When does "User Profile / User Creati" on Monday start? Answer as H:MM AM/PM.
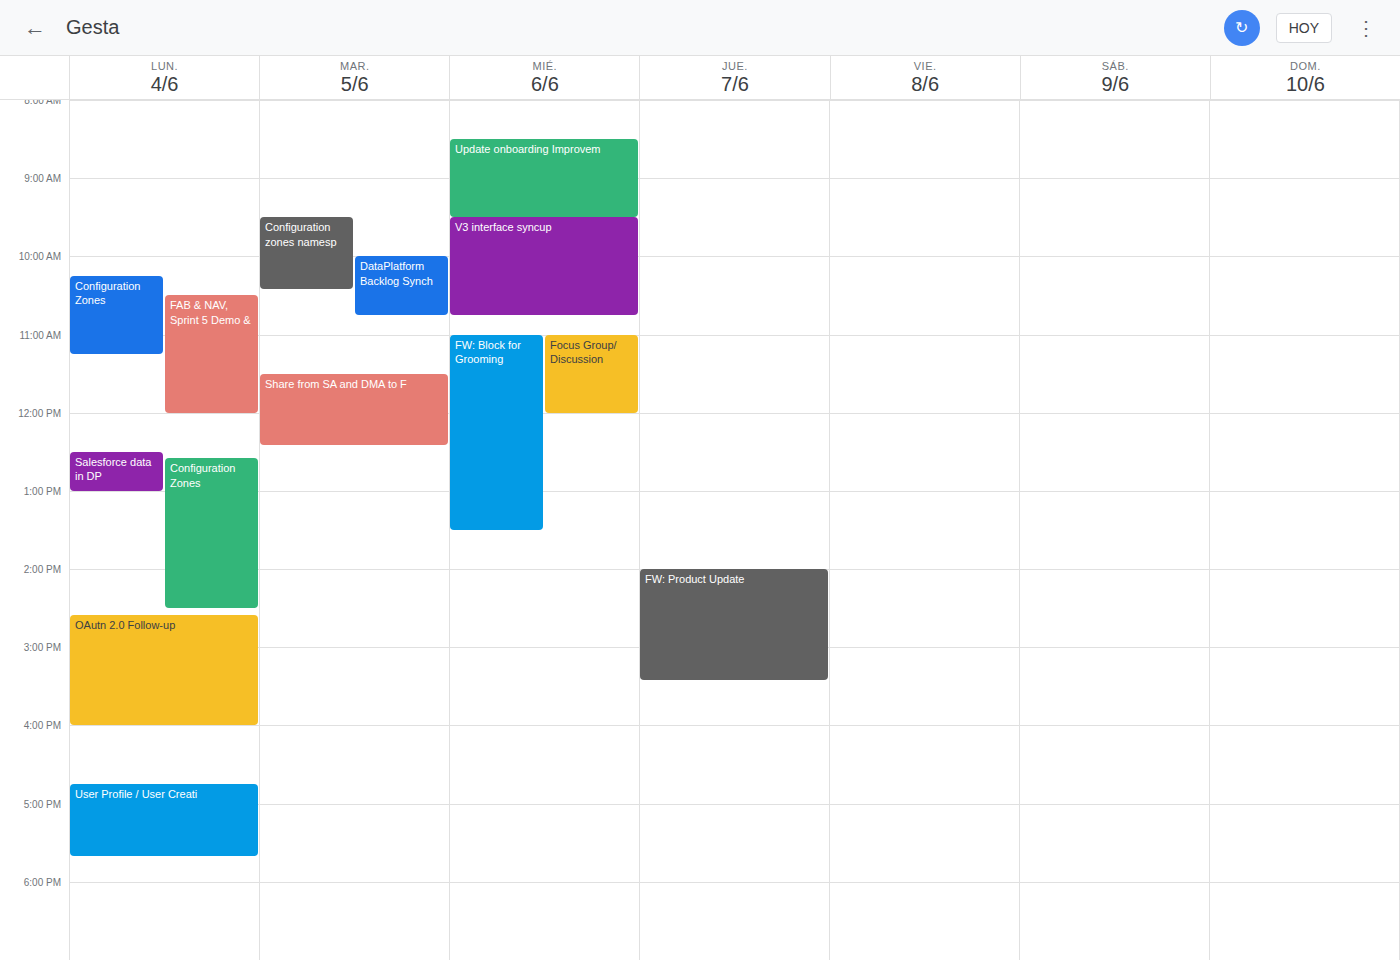
4:45 PM